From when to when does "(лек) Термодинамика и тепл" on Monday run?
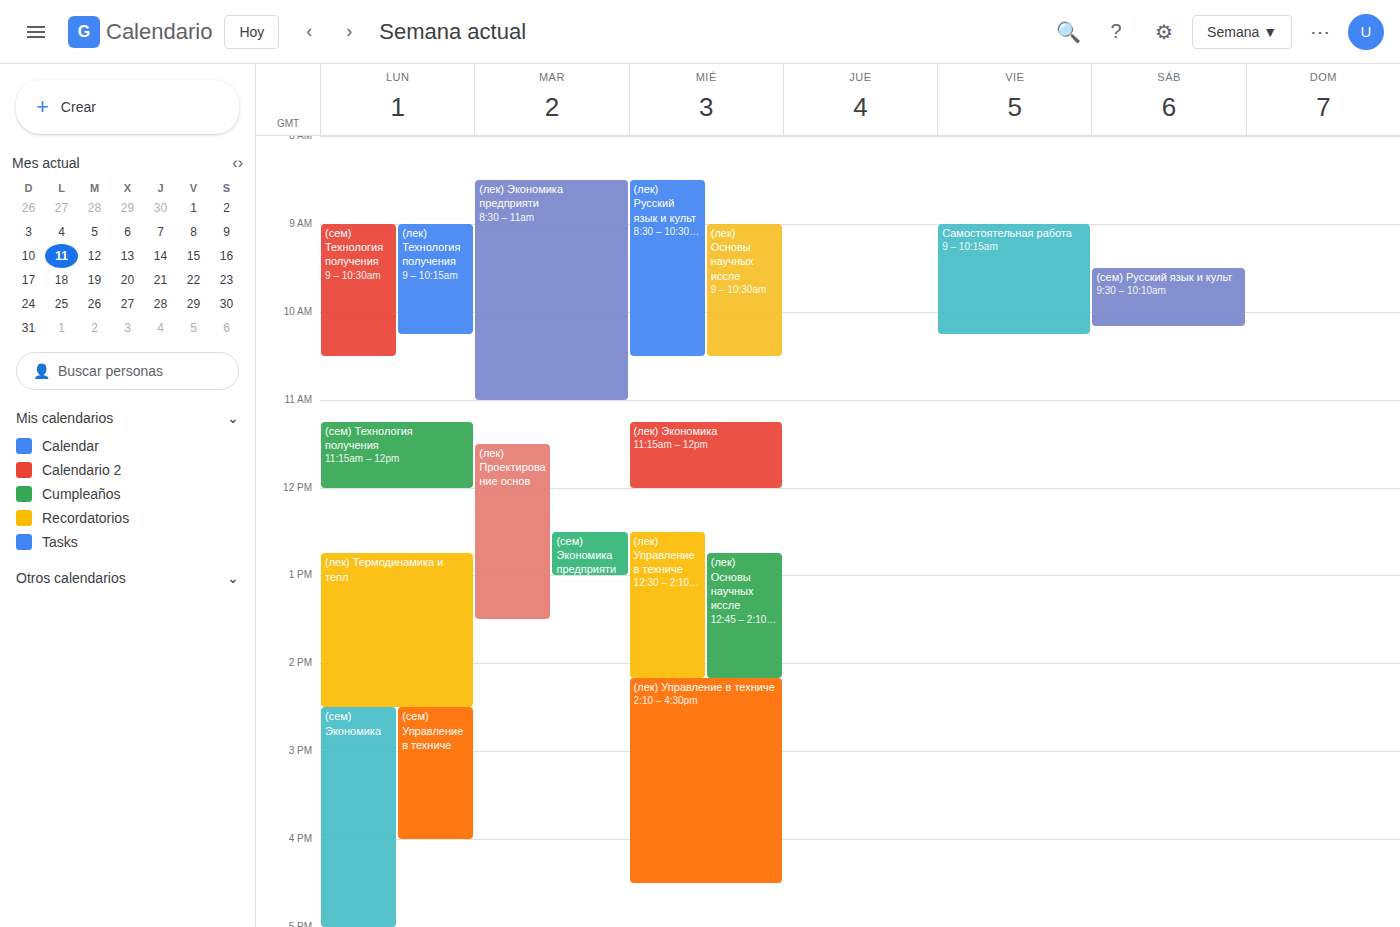
12:45 PM to 2:30 PM